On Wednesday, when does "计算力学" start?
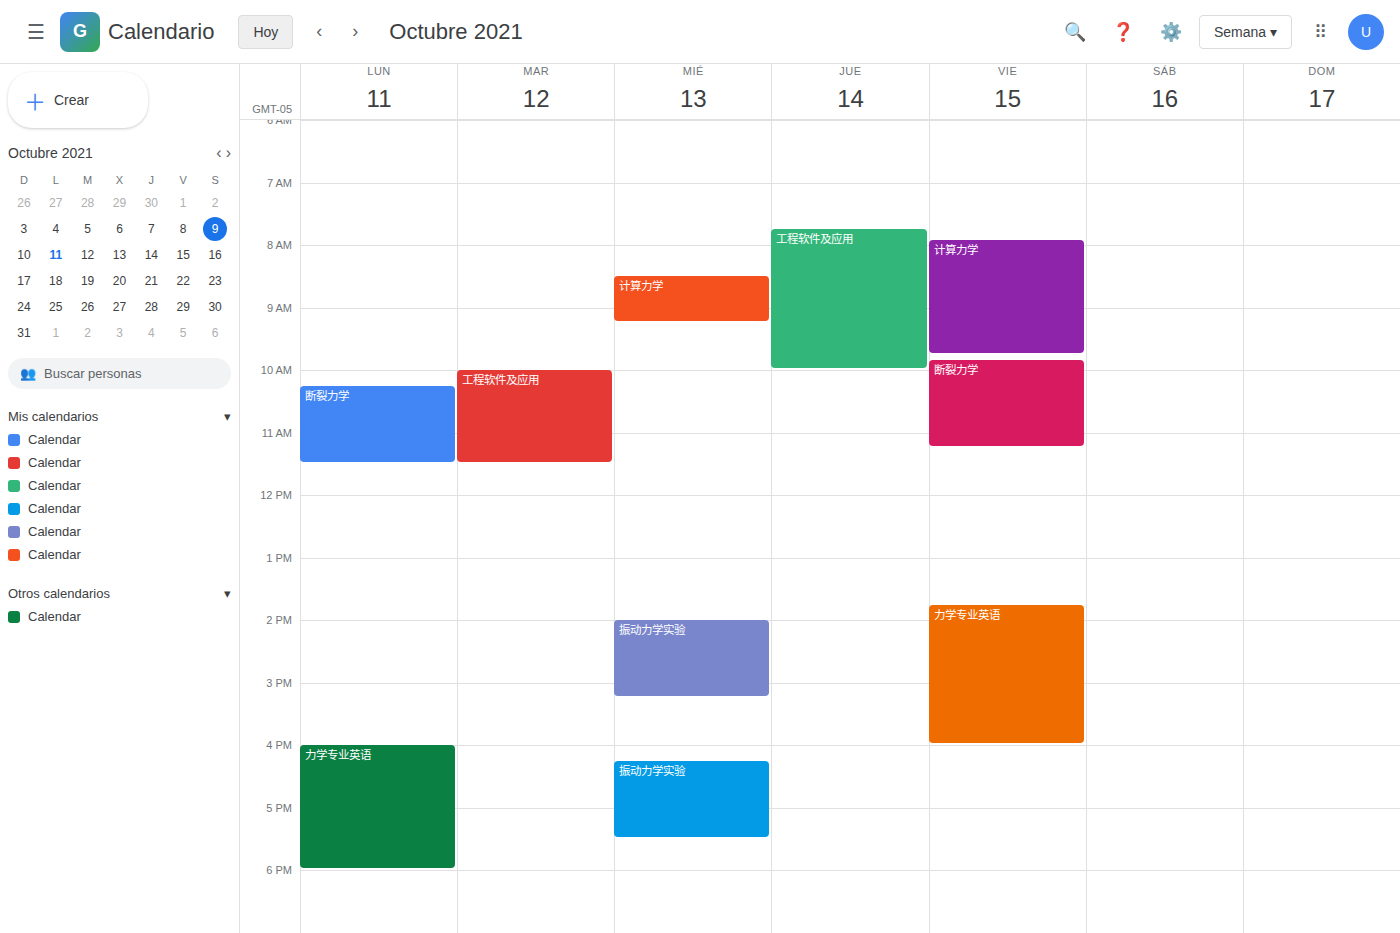
8:30 AM